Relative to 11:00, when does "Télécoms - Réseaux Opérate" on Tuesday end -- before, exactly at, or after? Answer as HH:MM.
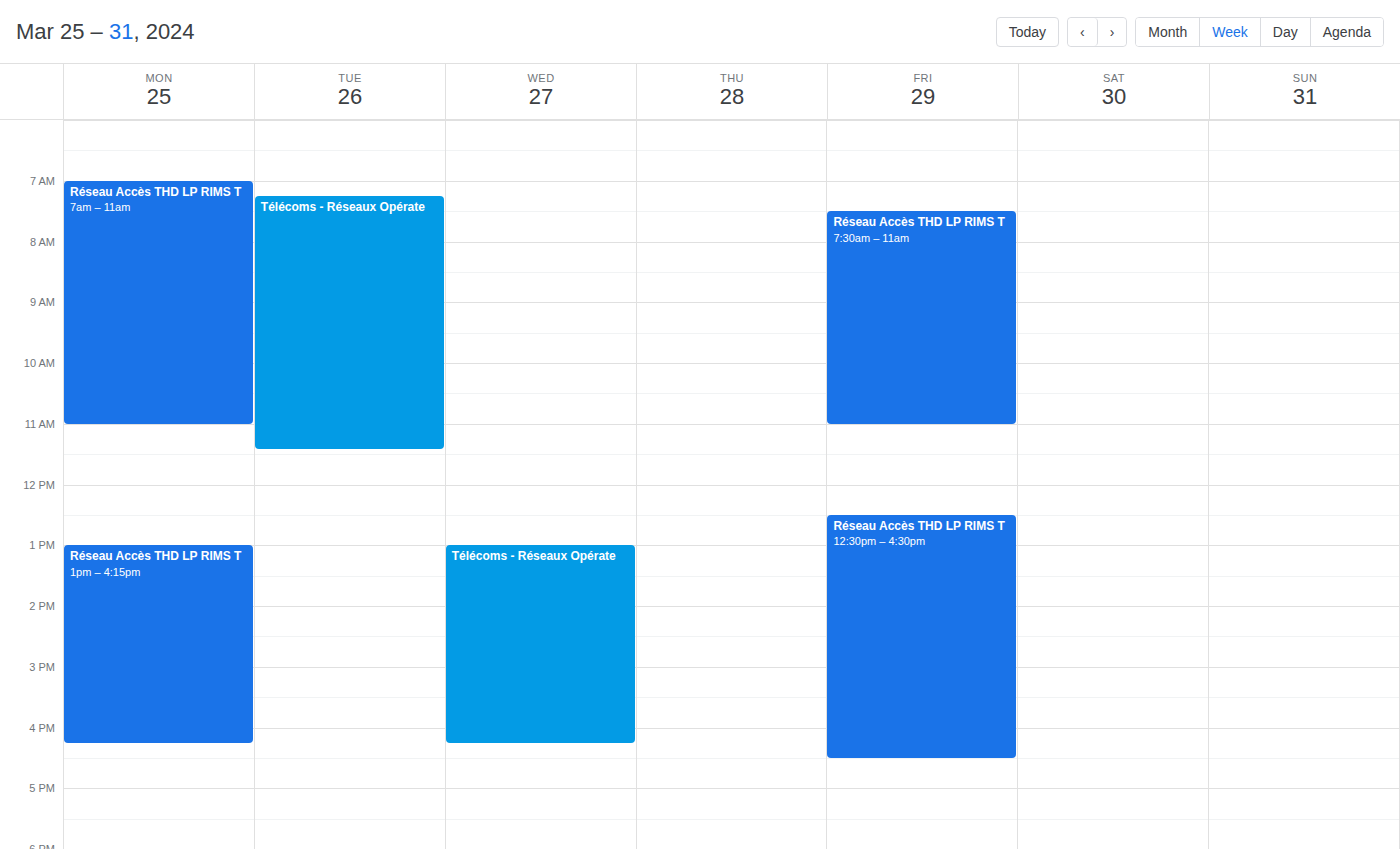
11:25 -- after 11:00, 25 minutes below the 11:00 line.